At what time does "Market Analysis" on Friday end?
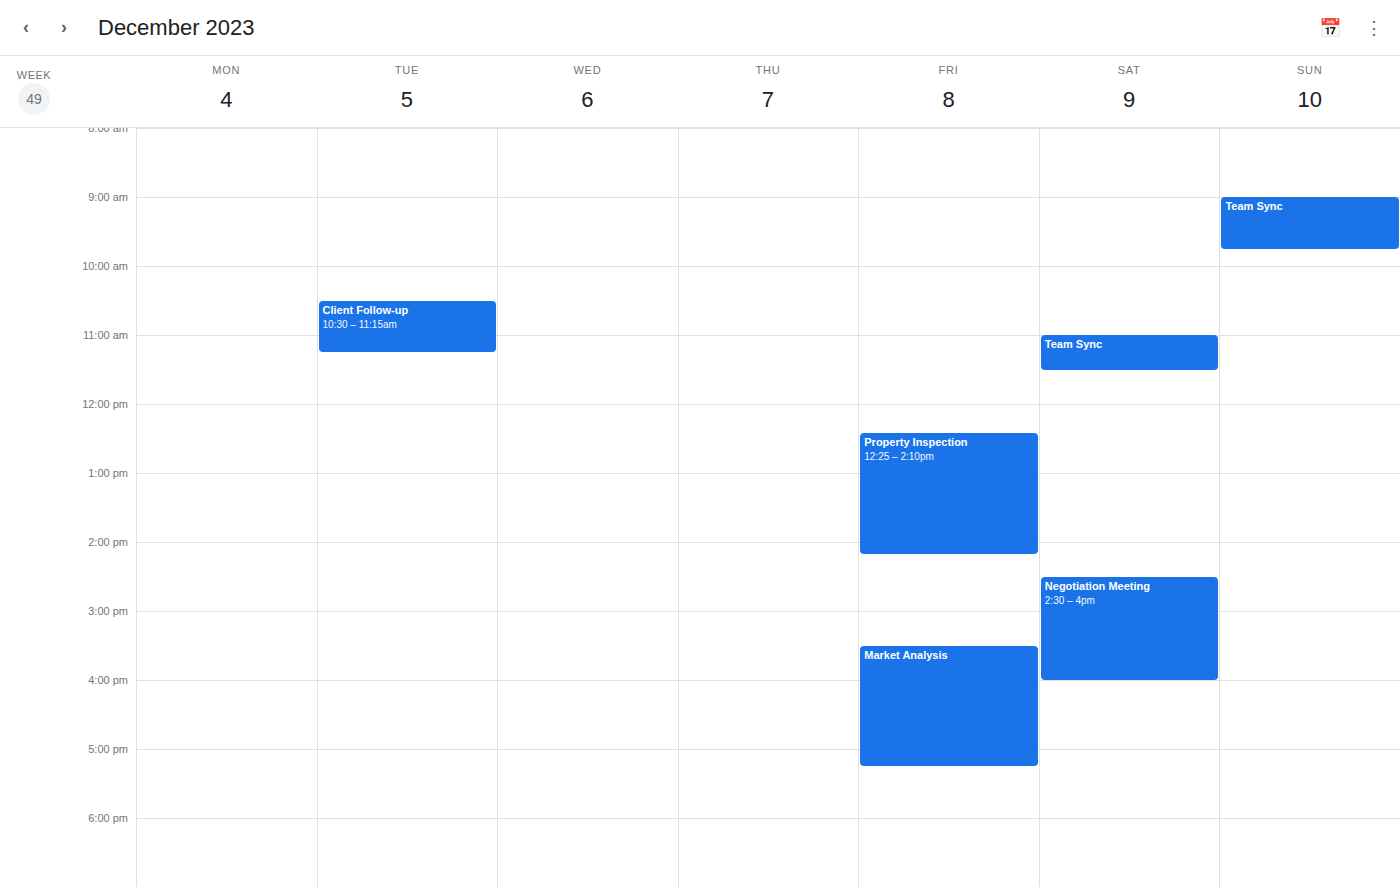
5:15 PM